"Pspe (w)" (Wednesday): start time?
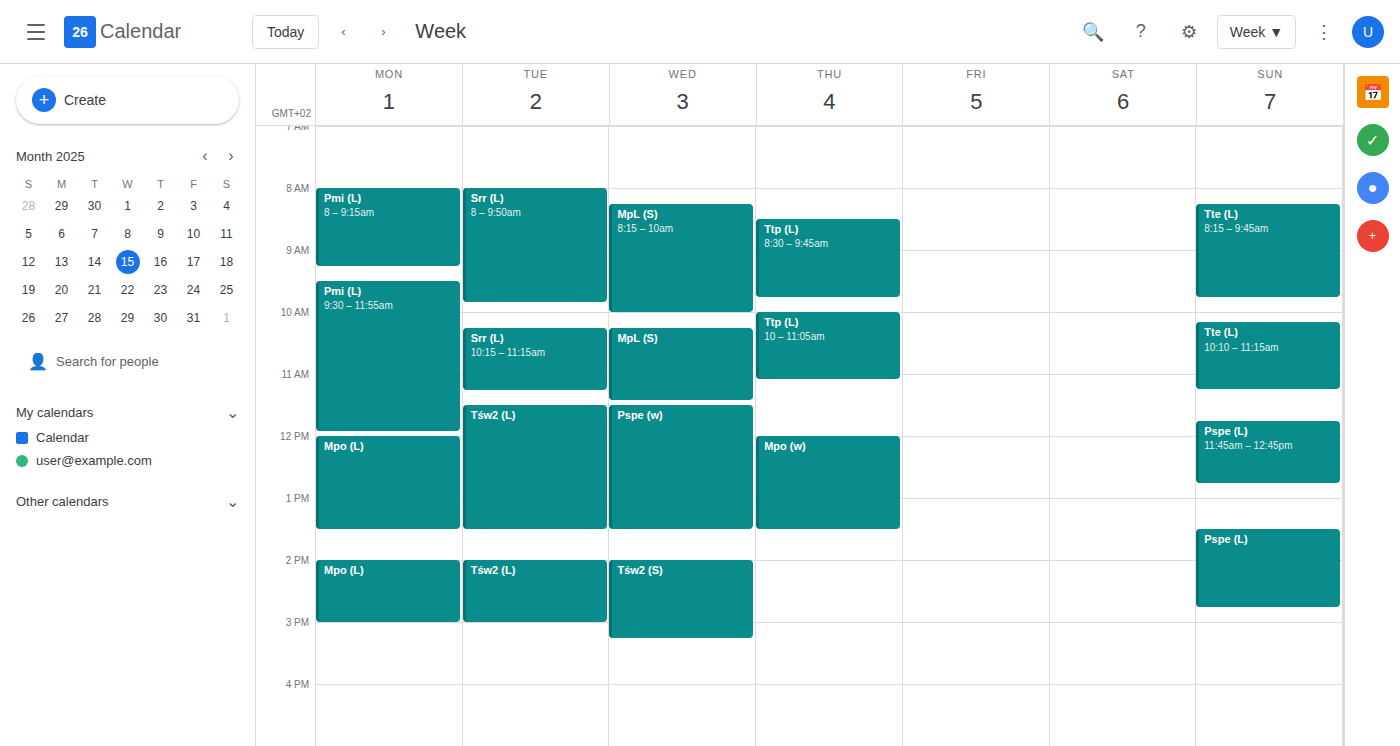
11:30 AM